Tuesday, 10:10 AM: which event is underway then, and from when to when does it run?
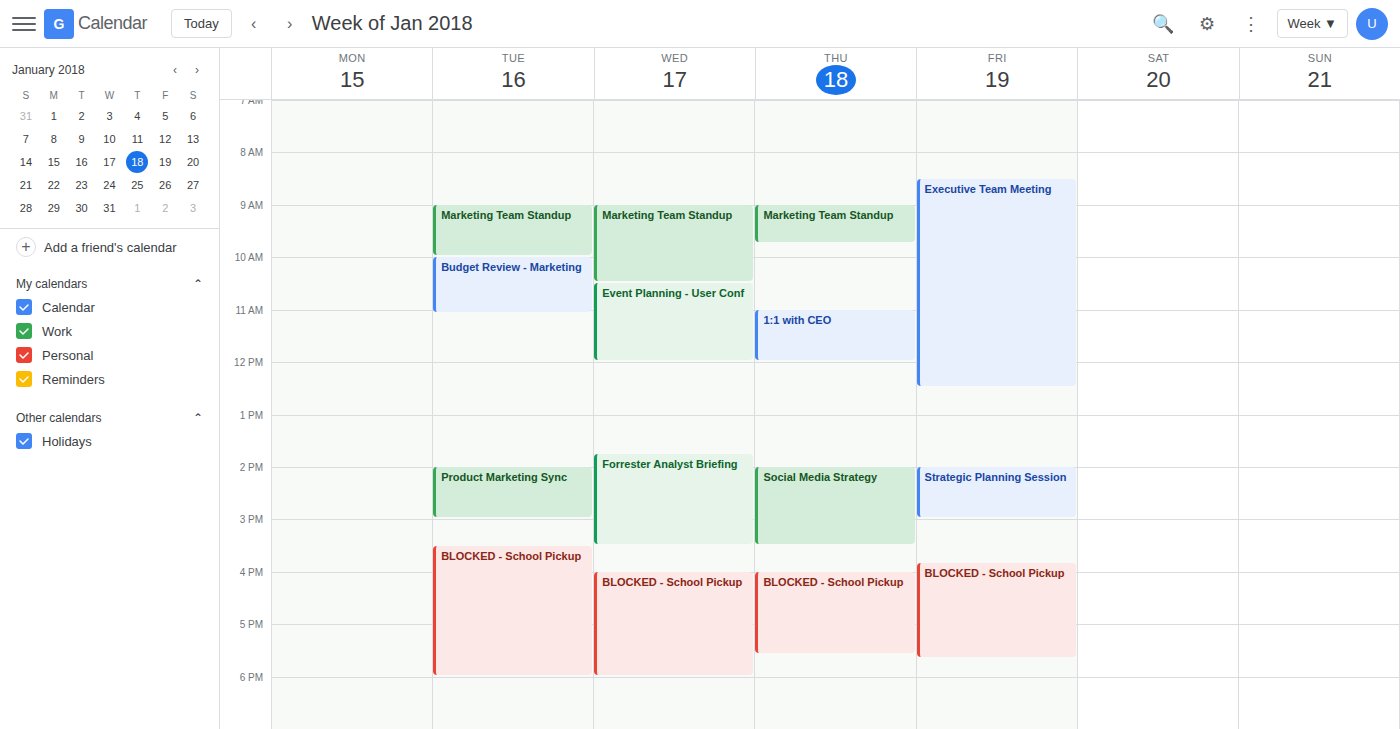
"Budget Review - Marketing", 10:00 AM to 11:05 AM